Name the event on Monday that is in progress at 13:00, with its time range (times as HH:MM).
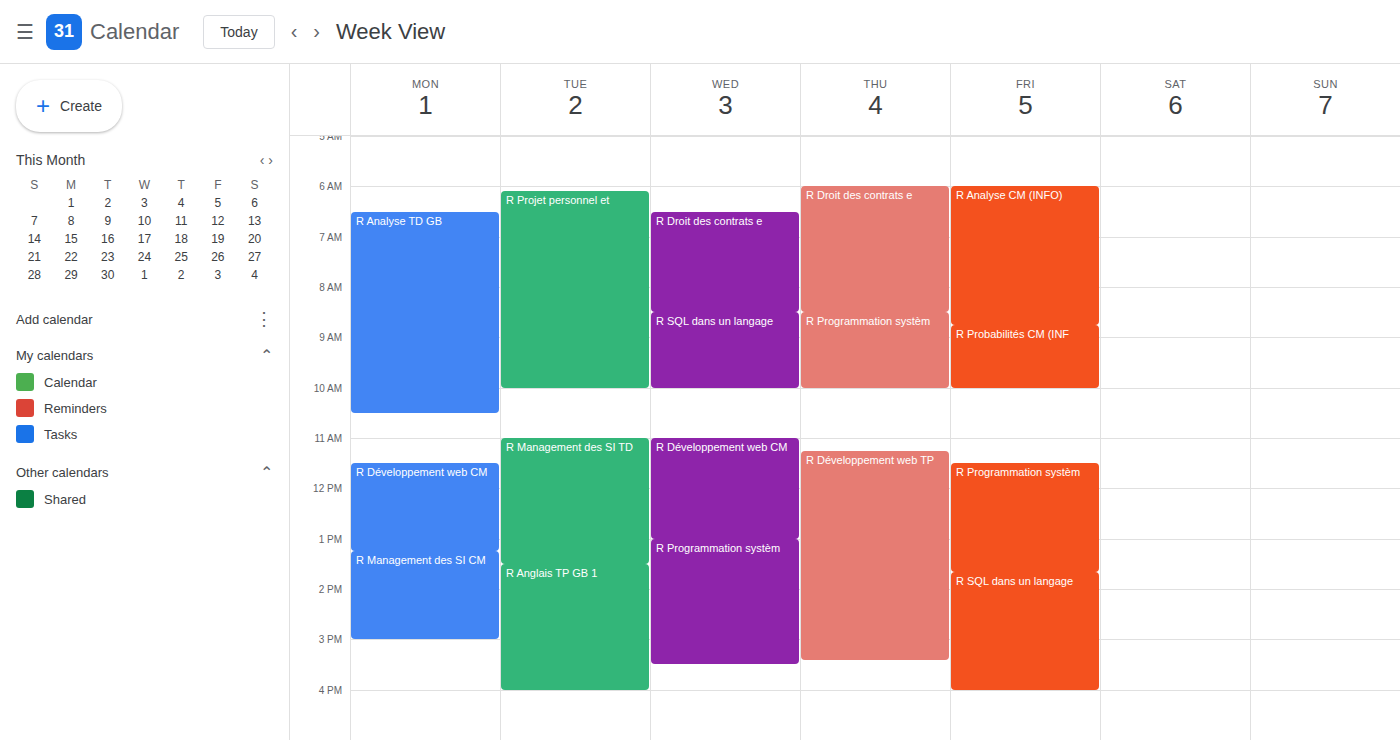
"R Développement web CM", 11:30 to 13:15